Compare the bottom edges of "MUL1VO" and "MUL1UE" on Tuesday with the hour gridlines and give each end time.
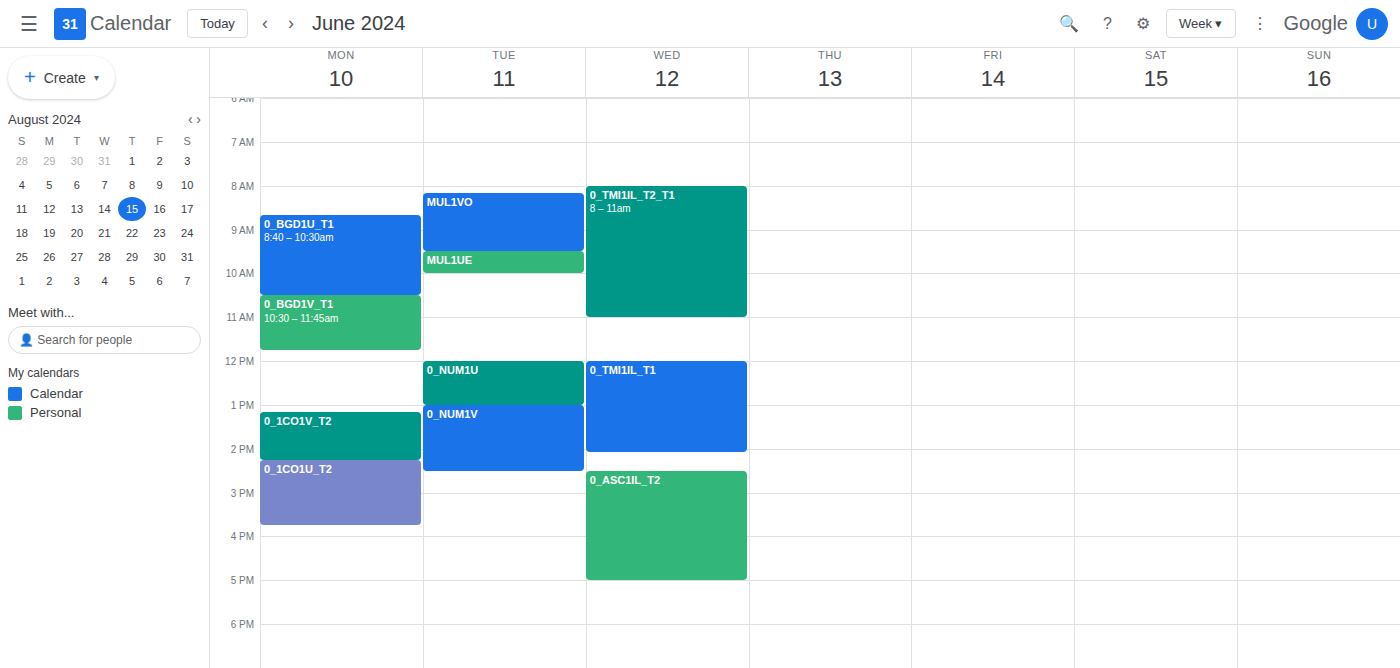
"MUL1VO": 9:30 AM, halfway between the 9 AM and 10 AM lines. "MUL1UE": 10:00 AM, exactly on the 10 AM line.